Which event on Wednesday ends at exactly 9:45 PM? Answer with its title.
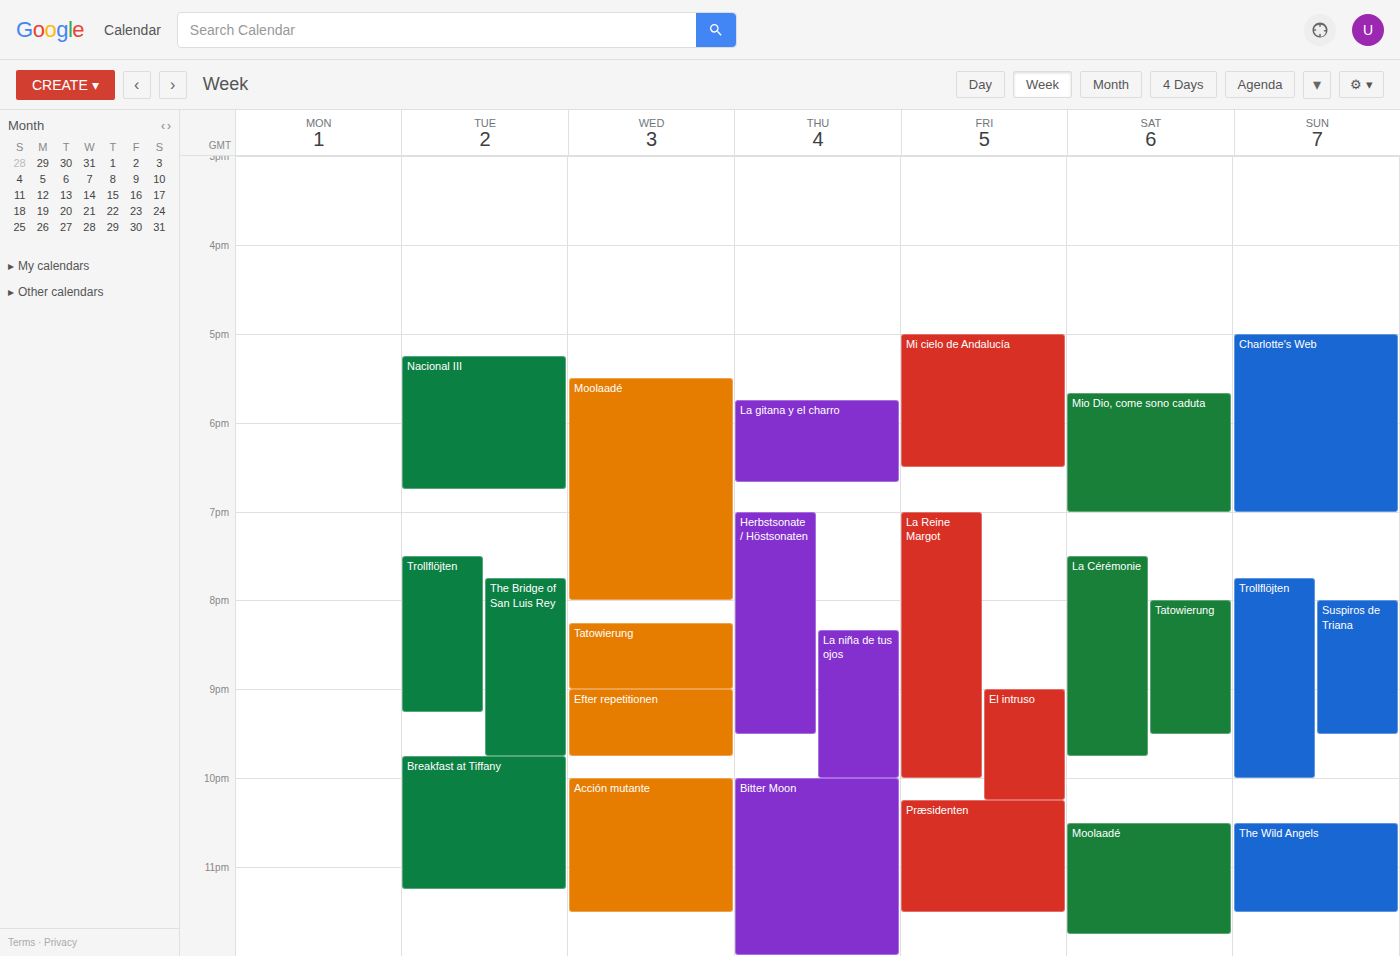
"Efter repetitionen"